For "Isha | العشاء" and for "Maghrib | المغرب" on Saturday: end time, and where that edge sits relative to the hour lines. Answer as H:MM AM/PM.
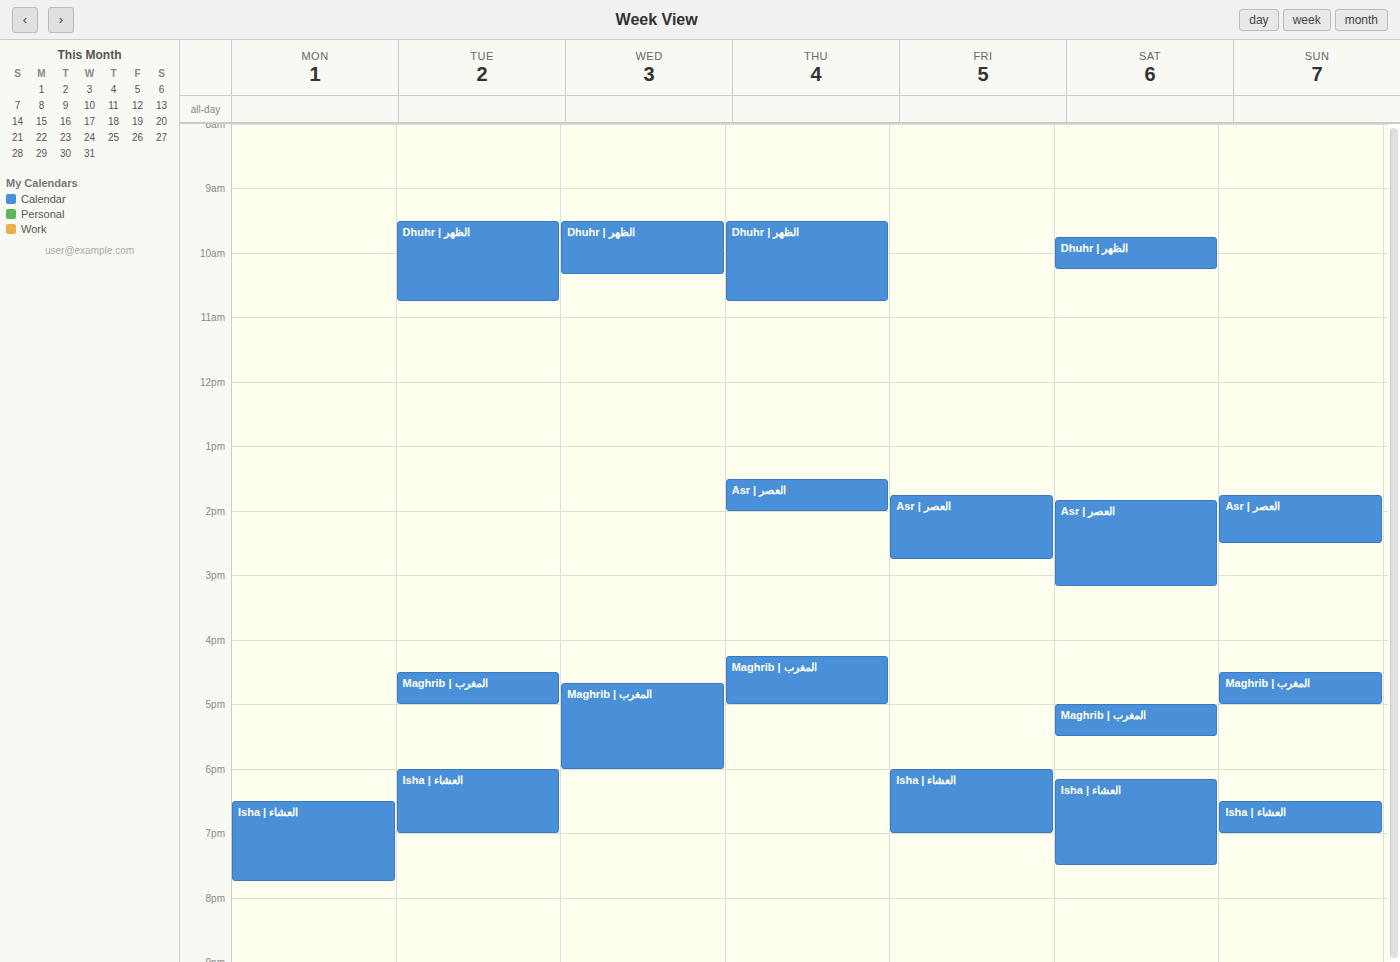
"Isha | العشاء": 7:30 PM, halfway between the 7 PM and 8 PM lines. "Maghrib | المغرب": 5:30 PM, halfway between the 5 PM and 6 PM lines.